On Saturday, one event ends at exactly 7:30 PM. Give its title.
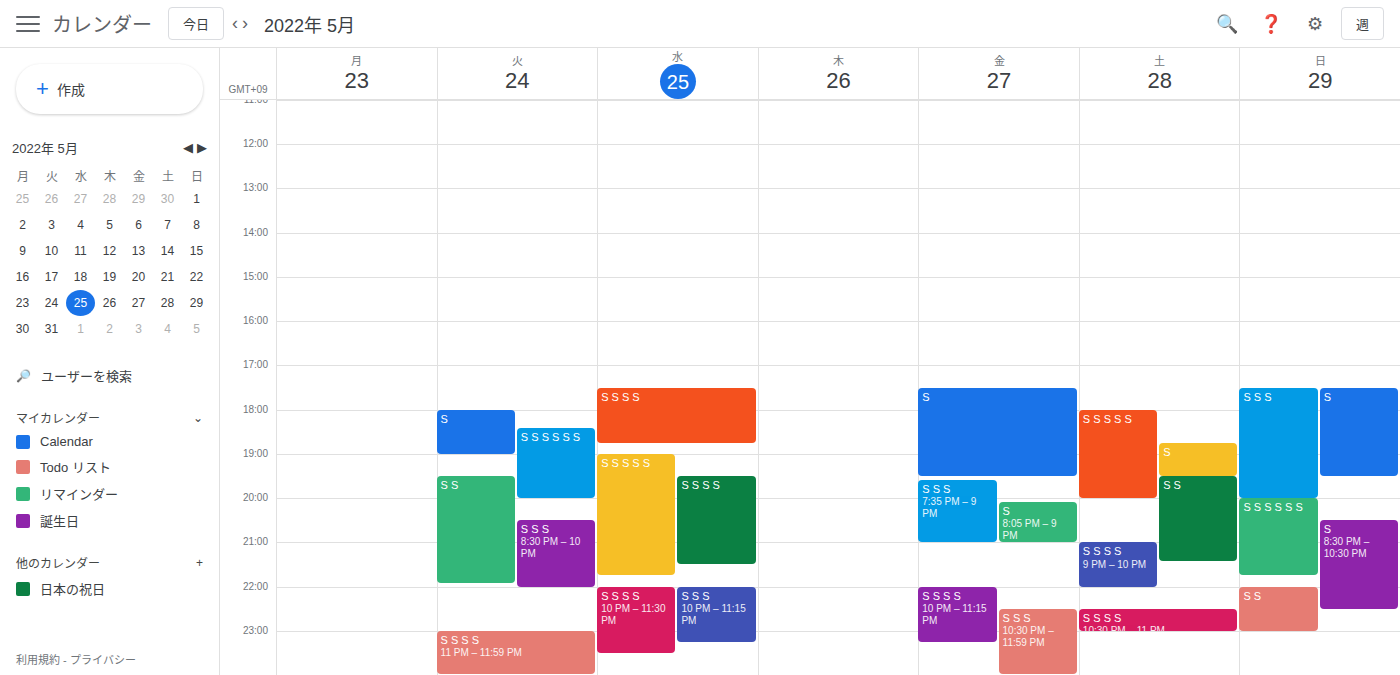
"S"